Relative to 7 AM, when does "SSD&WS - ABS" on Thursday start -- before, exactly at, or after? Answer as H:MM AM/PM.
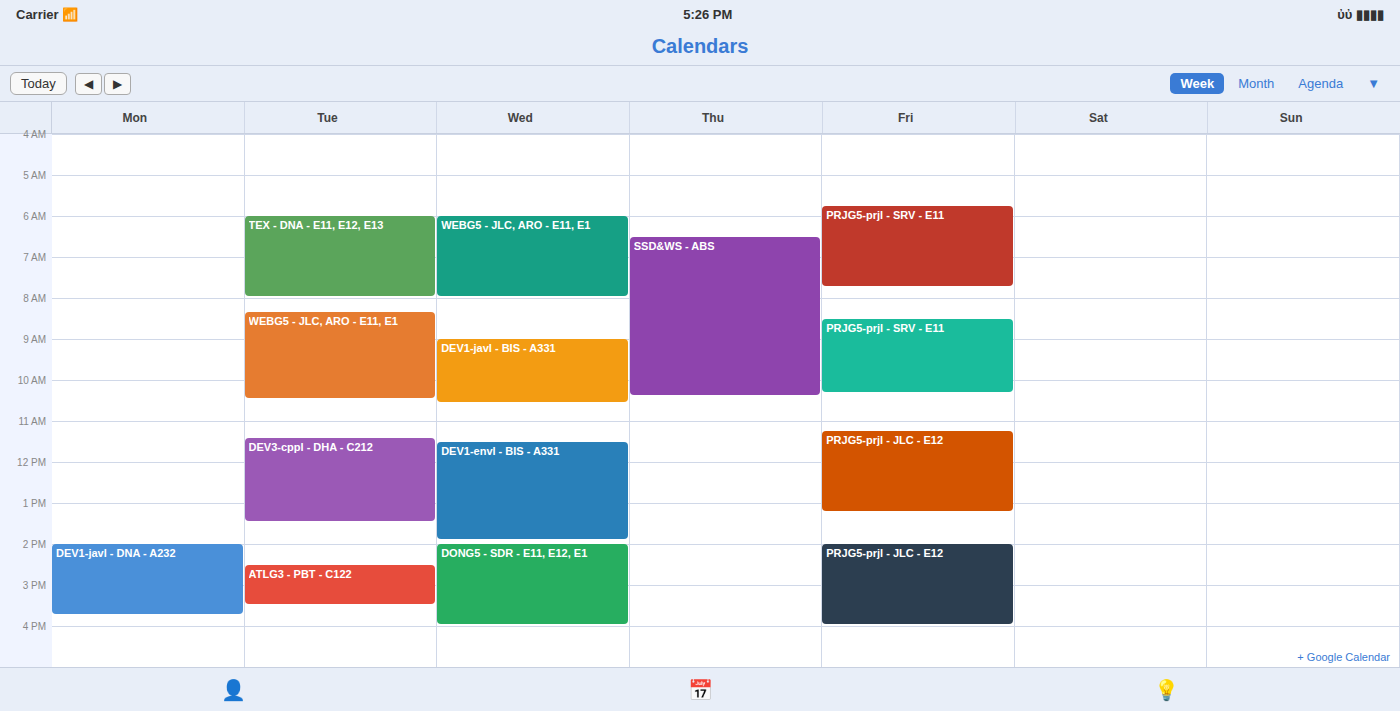
6:30 AM -- before 7 AM, 30 minutes above the 7 AM line.